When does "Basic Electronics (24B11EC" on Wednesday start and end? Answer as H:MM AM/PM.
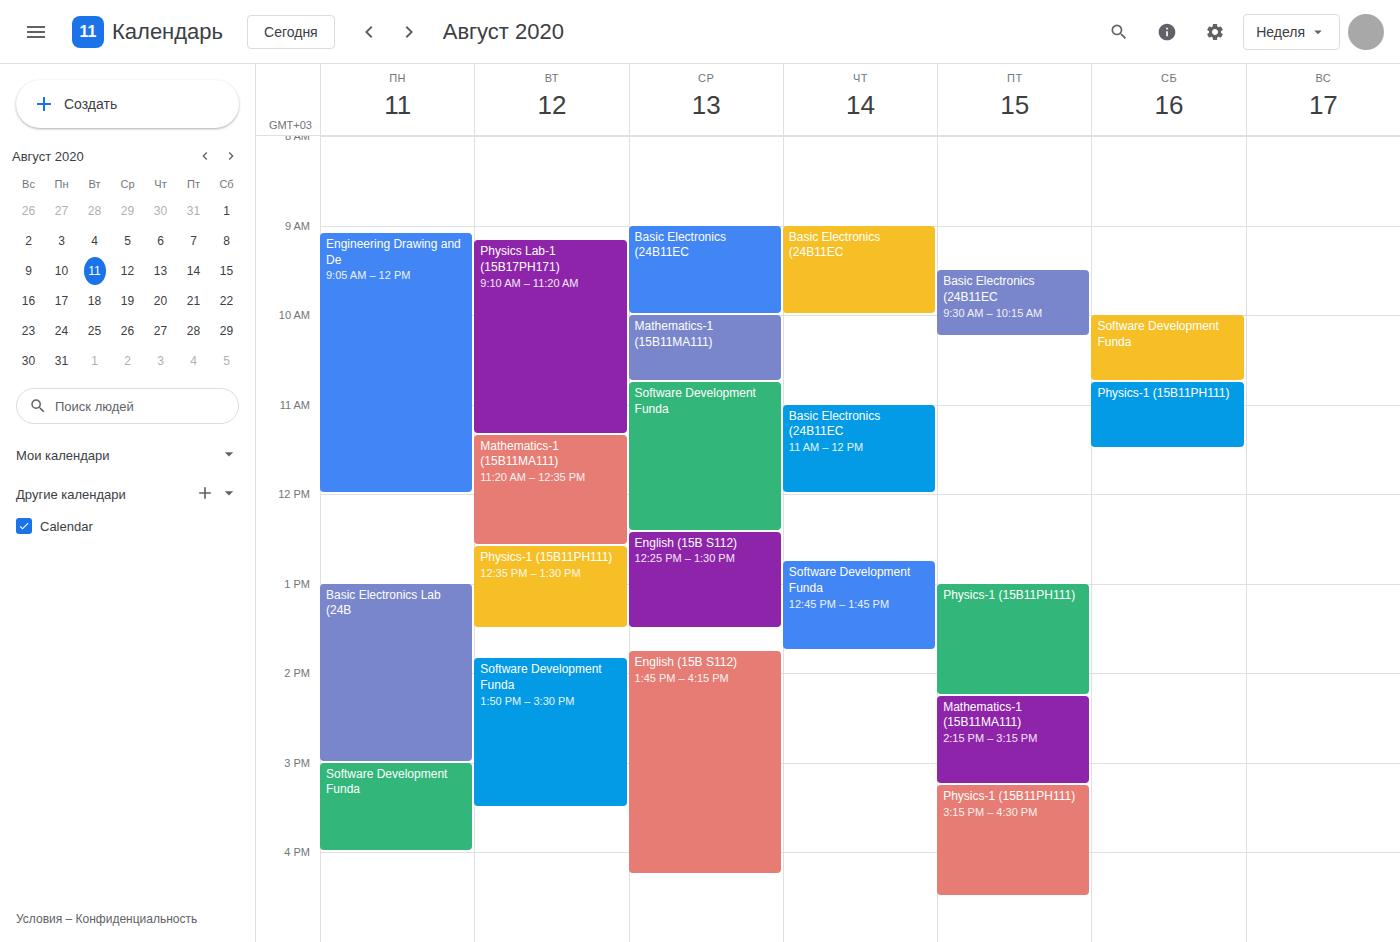
9:00 AM to 10:00 AM